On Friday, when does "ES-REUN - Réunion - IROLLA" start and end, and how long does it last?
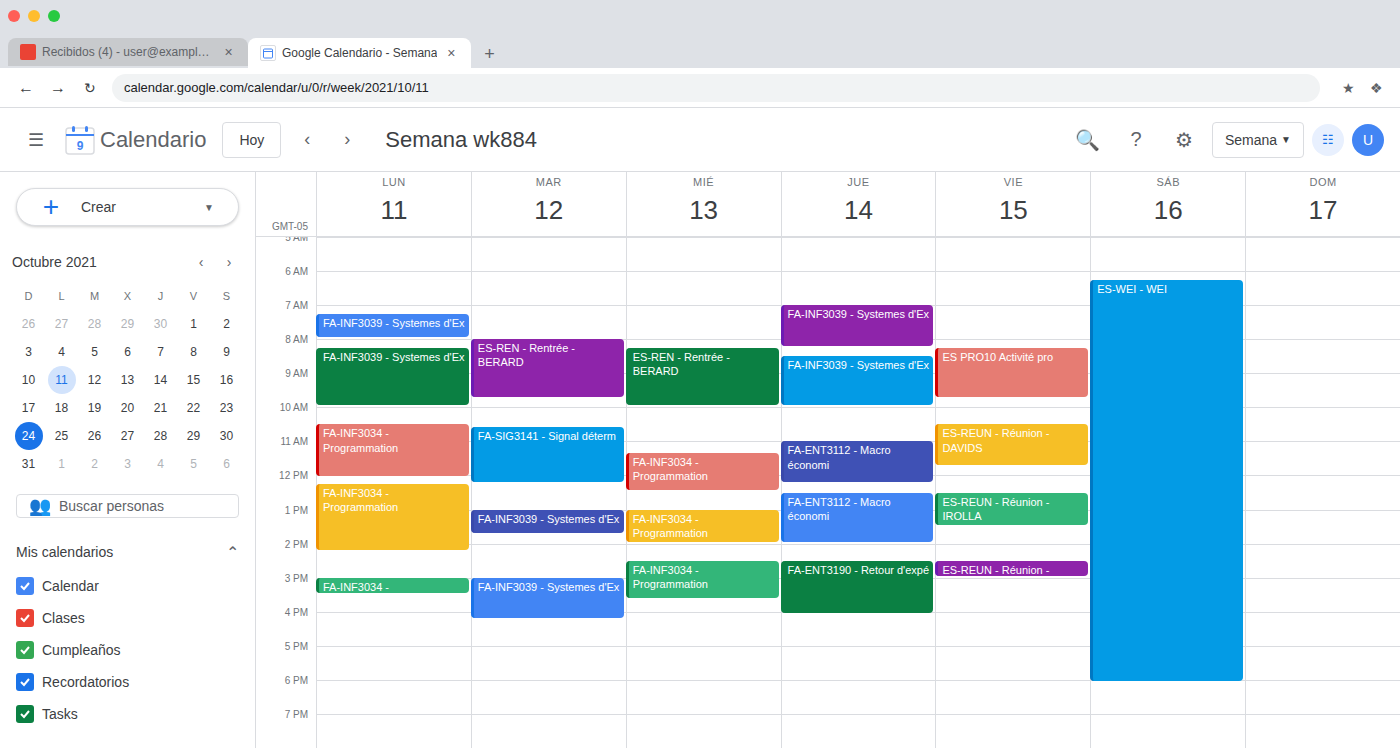
12:30 PM to 1:30 PM, 1 hour